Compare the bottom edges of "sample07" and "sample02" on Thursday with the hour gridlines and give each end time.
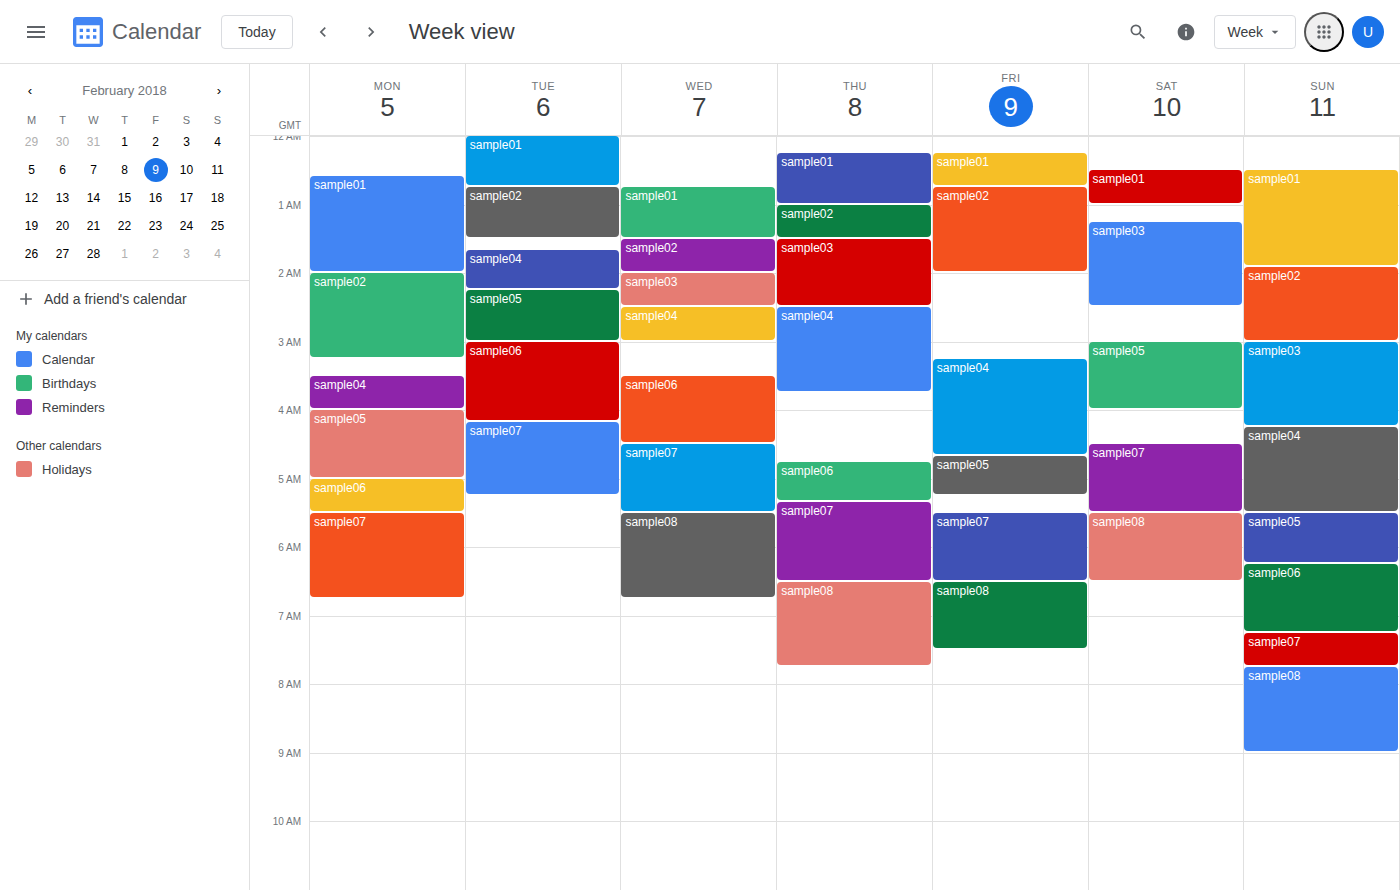
"sample07": 6:30 AM, halfway between the 6 AM and 7 AM lines. "sample02": 1:30 AM, halfway between the 1 AM and 2 AM lines.